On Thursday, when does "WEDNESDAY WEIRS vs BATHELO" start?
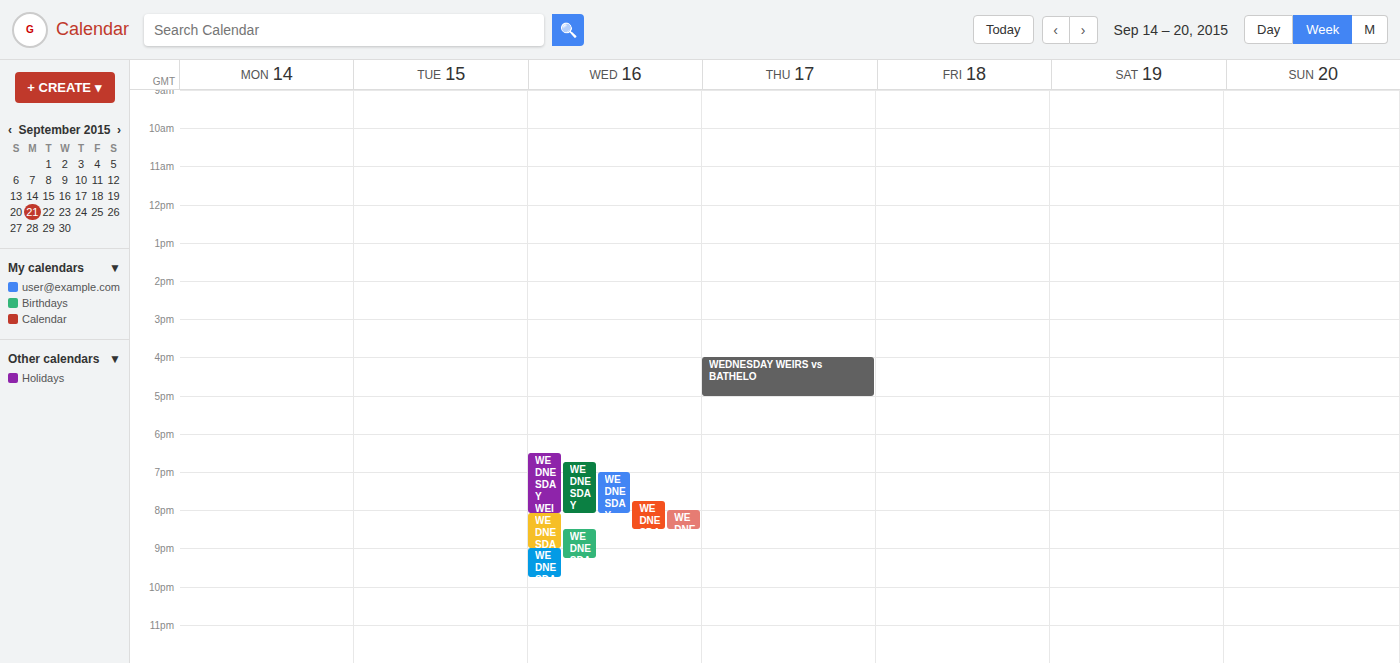
4:00 PM